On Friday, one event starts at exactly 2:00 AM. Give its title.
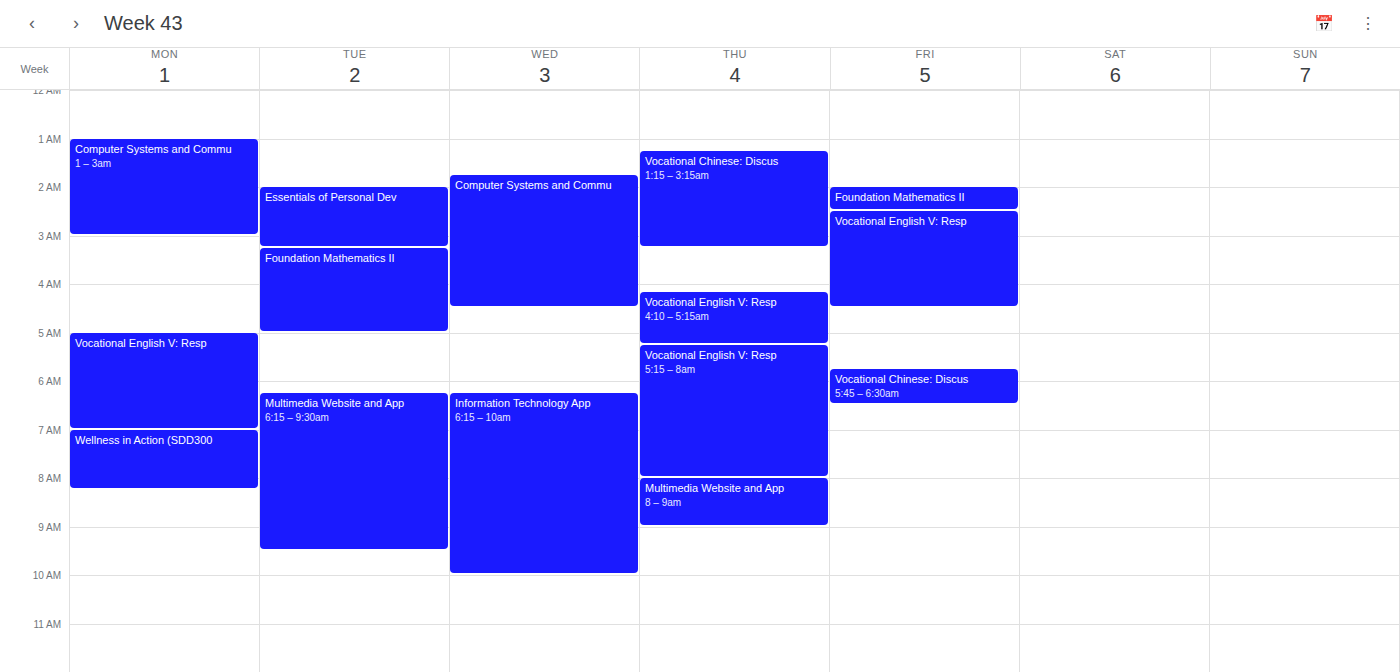
"Foundation Mathematics II"